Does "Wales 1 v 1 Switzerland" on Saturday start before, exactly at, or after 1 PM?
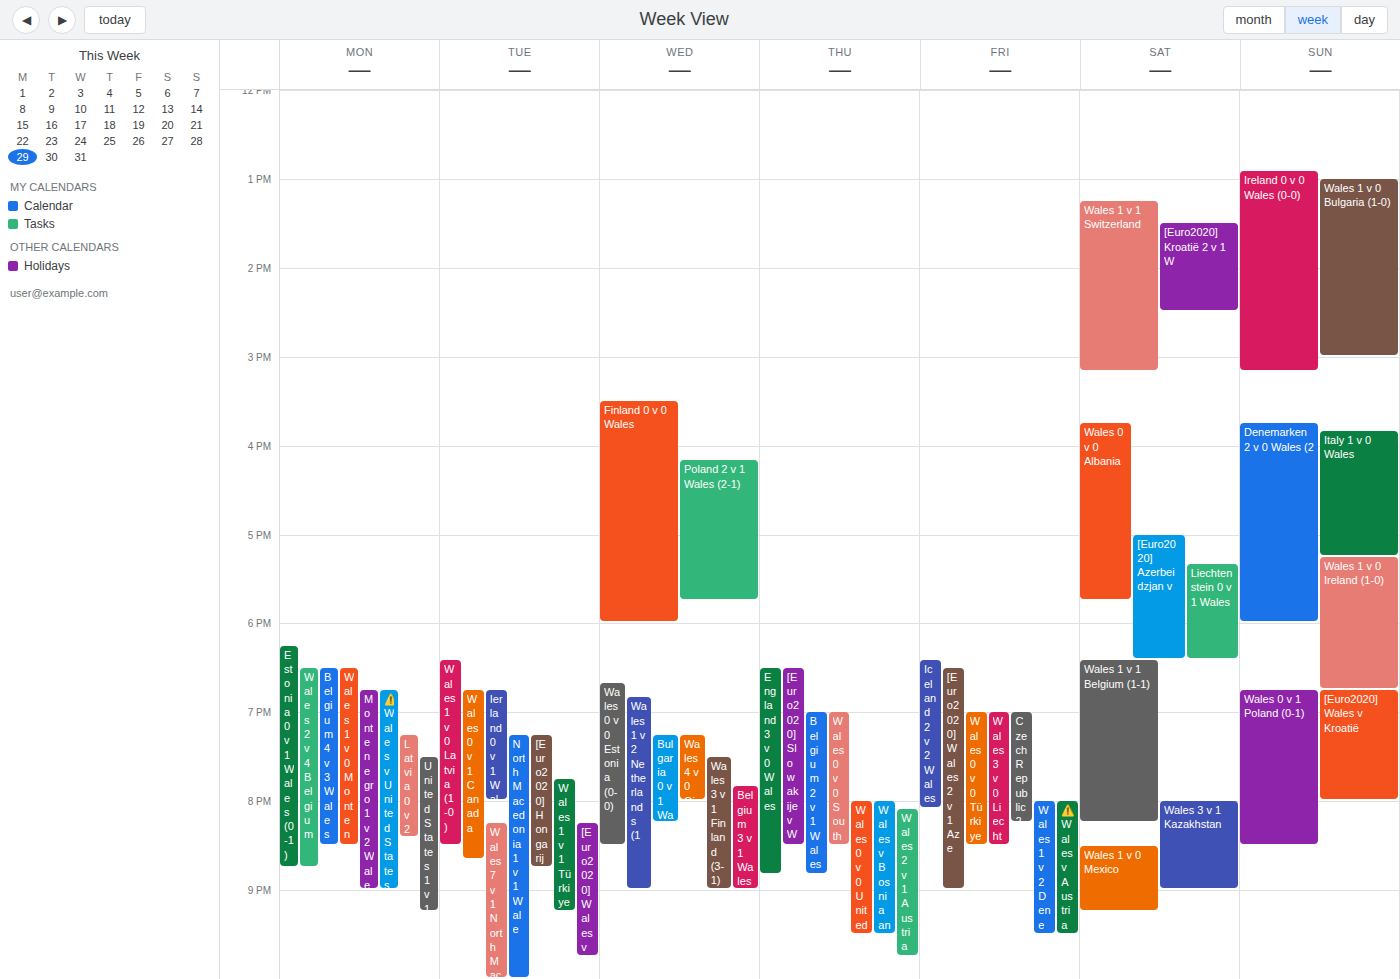
1:15 PM -- after 1 PM, 15 minutes below the 1 PM line.